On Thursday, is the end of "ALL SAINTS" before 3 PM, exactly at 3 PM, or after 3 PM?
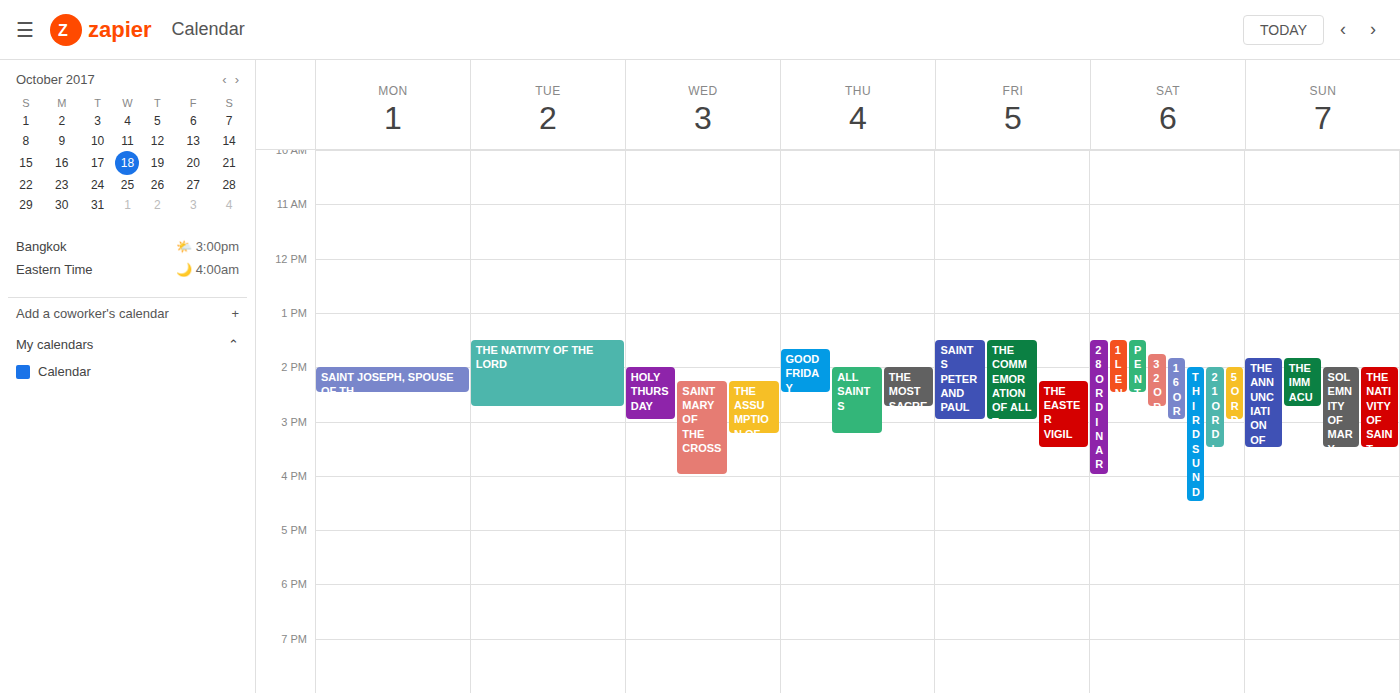
3:15 PM -- after 3 PM, 15 minutes below the 3 PM line.